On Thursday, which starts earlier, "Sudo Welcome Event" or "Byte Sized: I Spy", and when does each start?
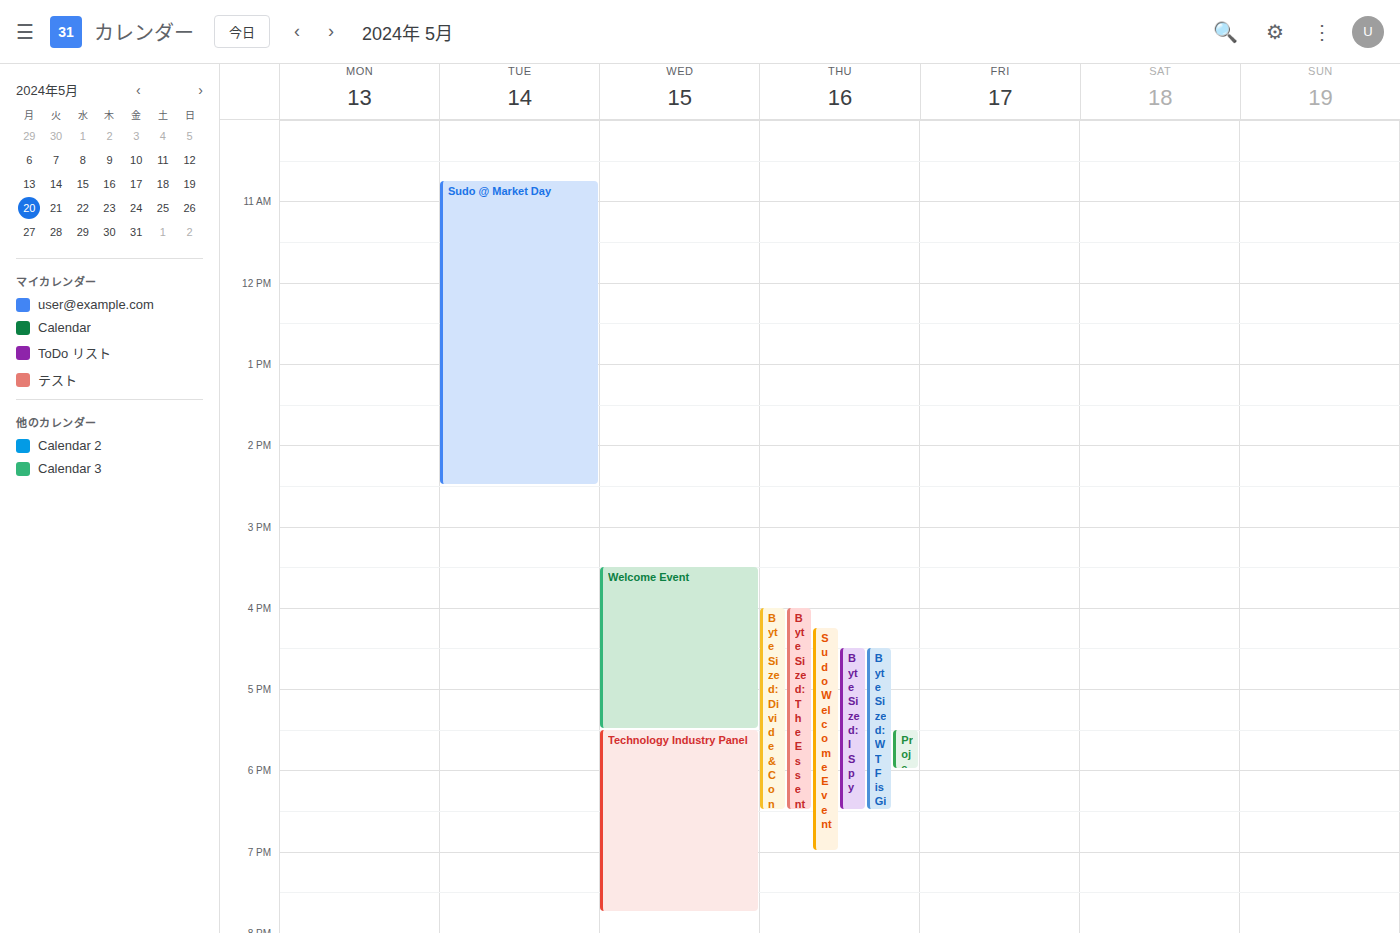
"Sudo Welcome Event" 4:15 PM; "Byte Sized: I Spy" 4:30 PM.